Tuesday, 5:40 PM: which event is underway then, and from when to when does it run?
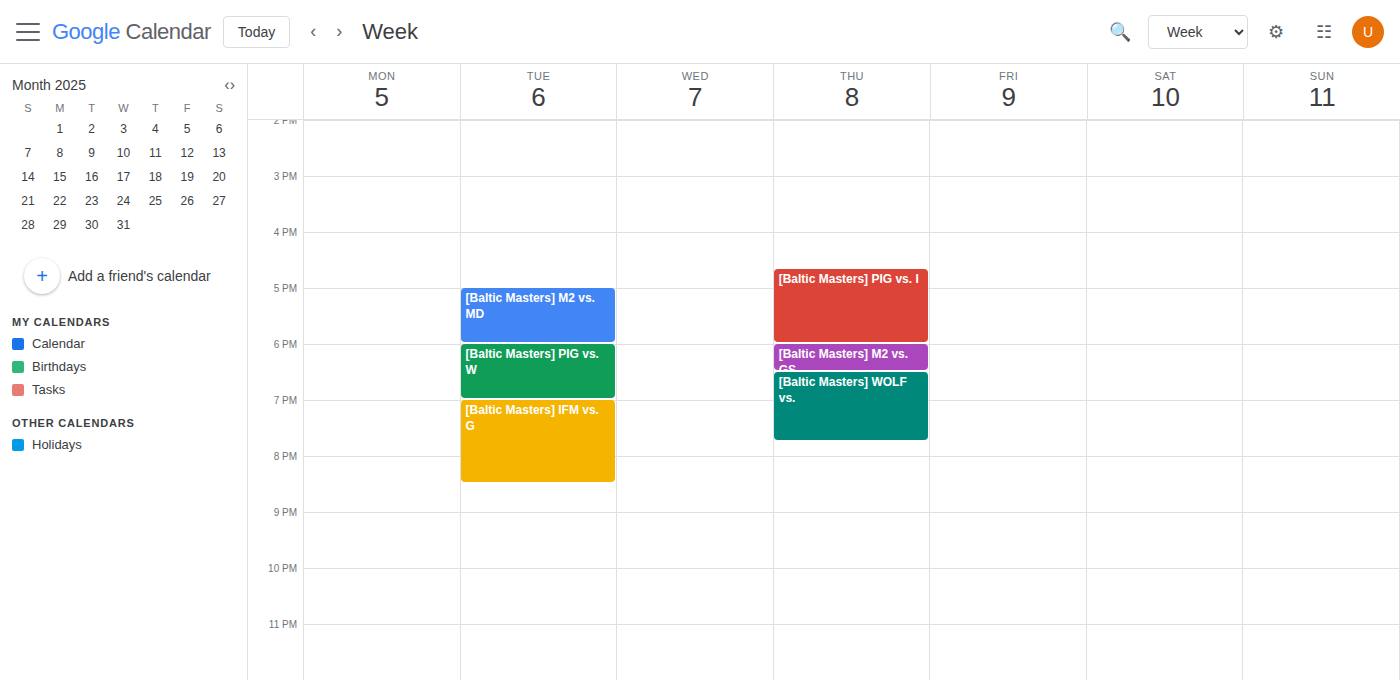
"[Baltic Masters] M2 vs. MD", 5:00 PM to 6:00 PM